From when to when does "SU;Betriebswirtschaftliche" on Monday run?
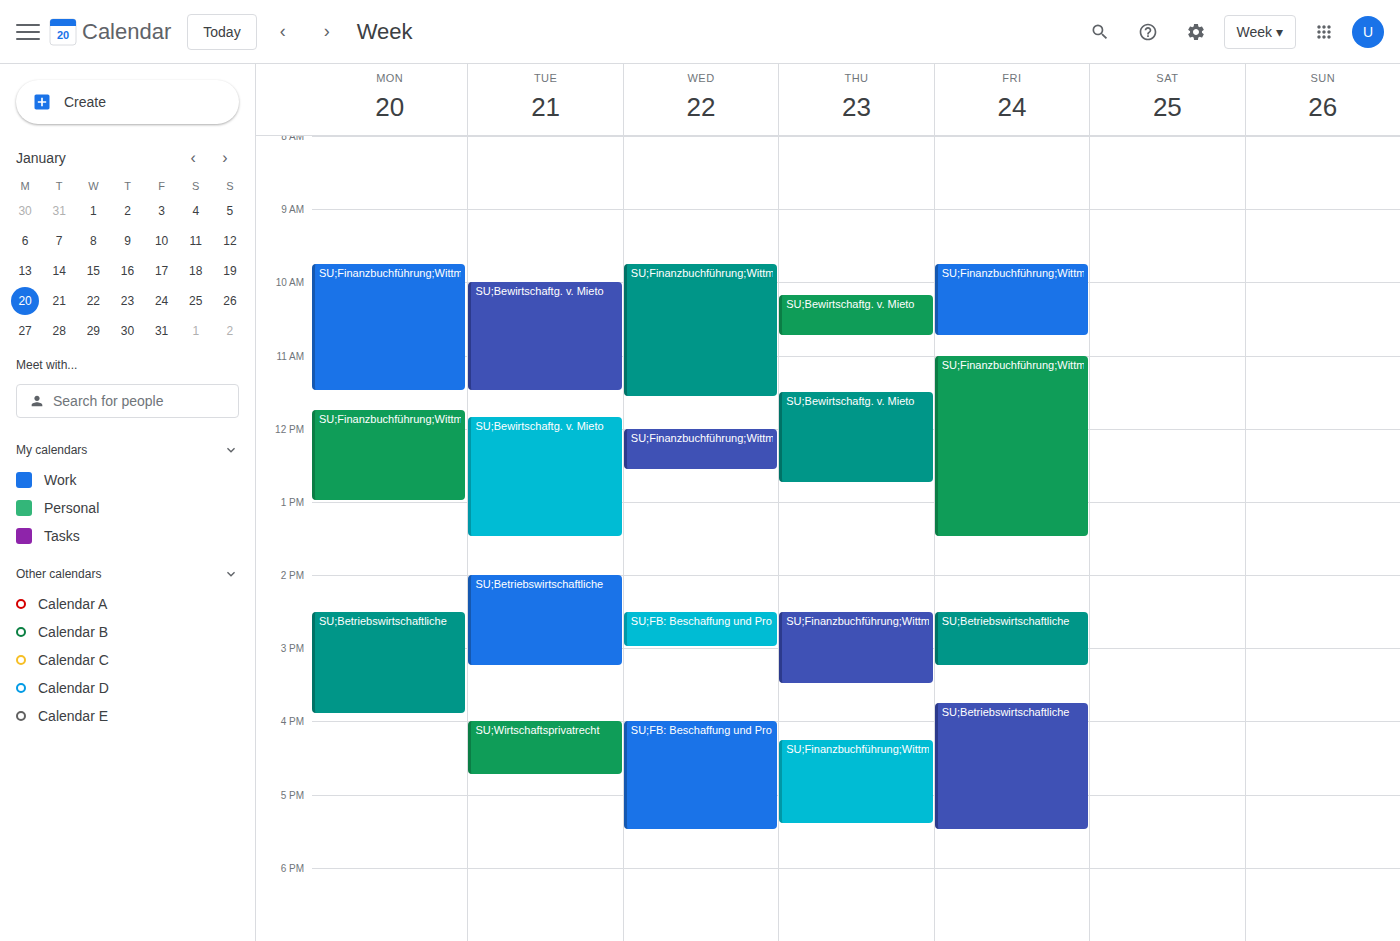
14:30 to 15:55